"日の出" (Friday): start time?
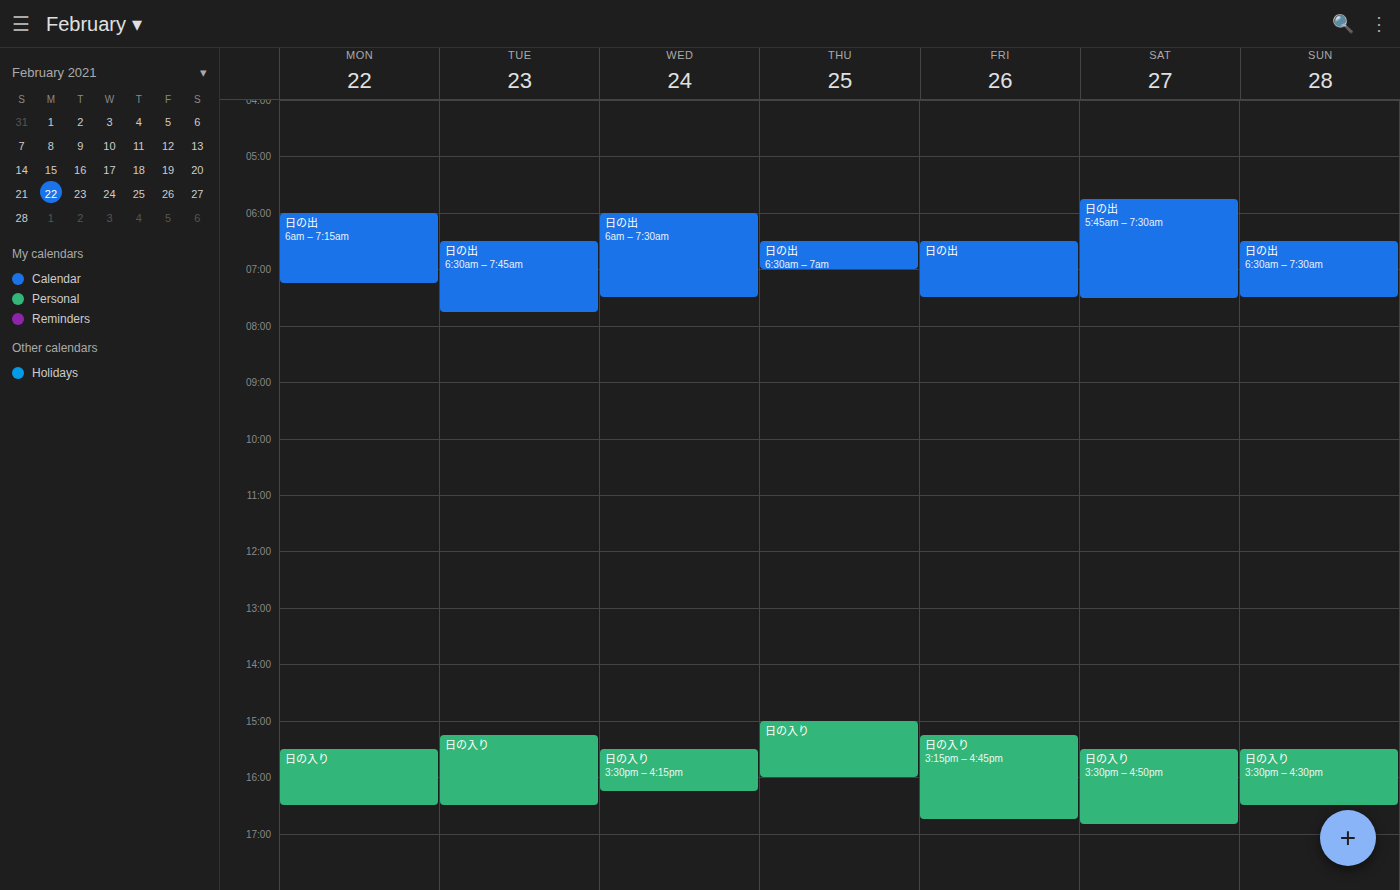
06:30